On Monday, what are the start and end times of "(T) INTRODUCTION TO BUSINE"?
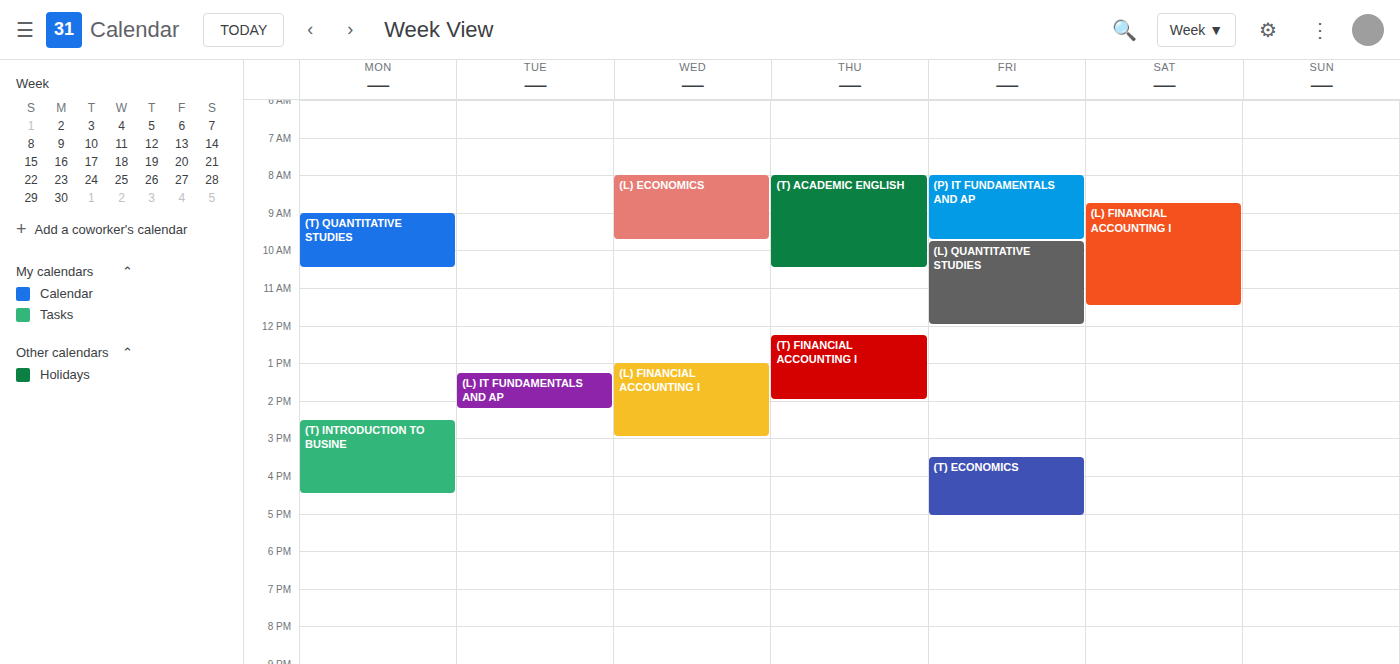
2:30 PM to 4:30 PM